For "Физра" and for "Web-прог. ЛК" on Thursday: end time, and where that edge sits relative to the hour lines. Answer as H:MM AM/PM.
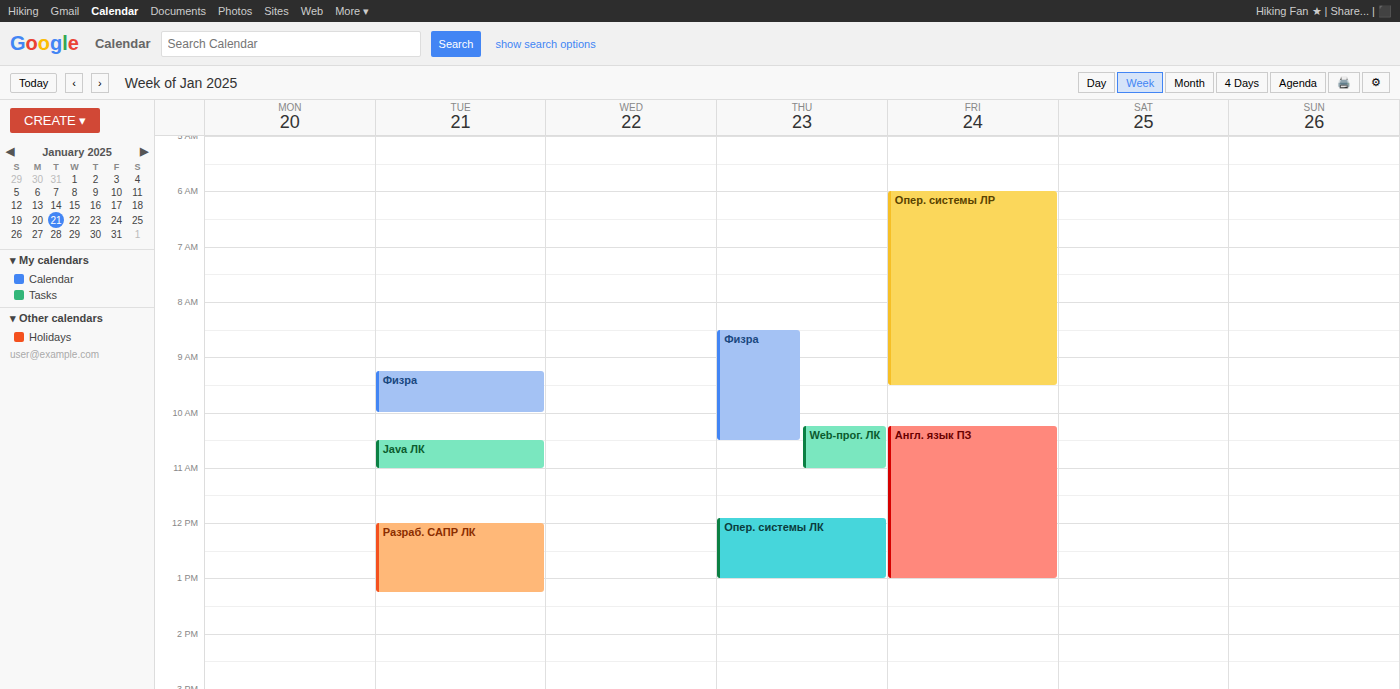
"Физра": 10:30 AM, halfway between the 10 AM and 11 AM lines. "Web-прог. ЛК": 11:00 AM, exactly on the 11 AM line.